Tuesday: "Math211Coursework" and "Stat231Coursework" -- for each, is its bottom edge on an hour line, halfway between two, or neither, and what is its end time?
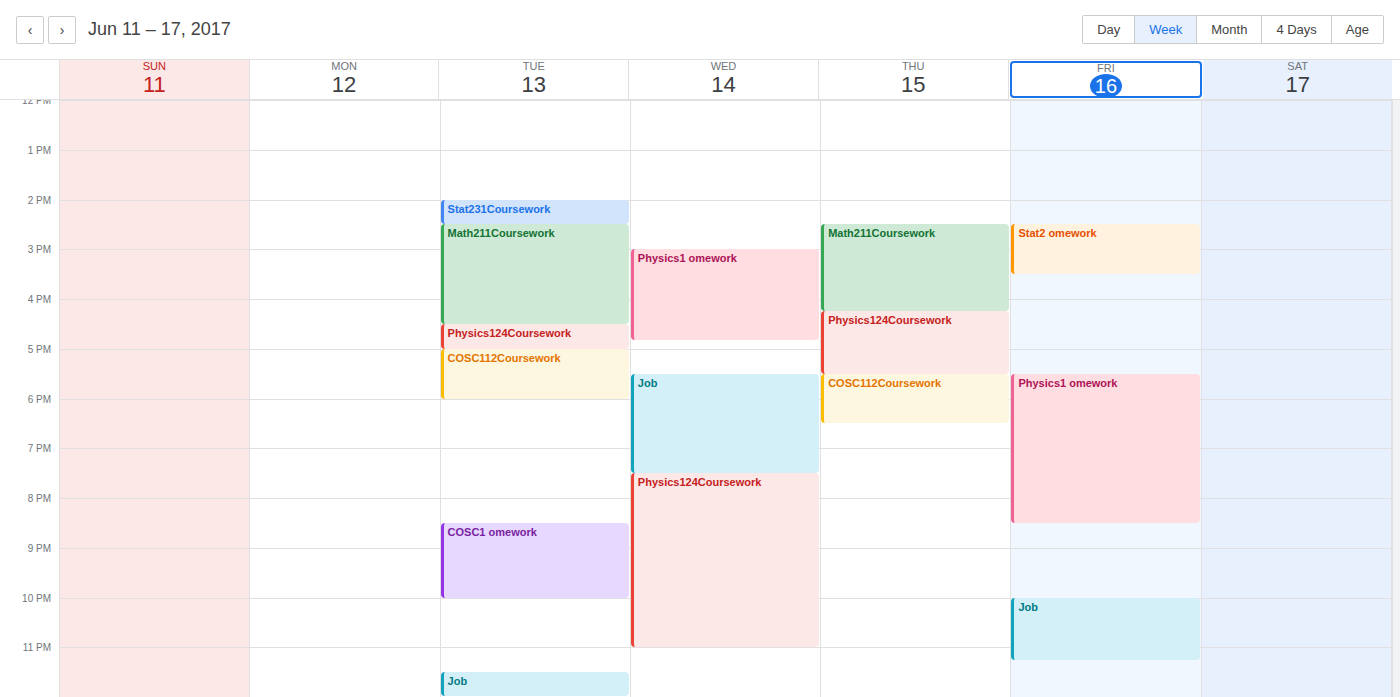
"Math211Coursework": 4:30 PM, halfway between the 4 PM and 5 PM lines. "Stat231Coursework": 2:30 PM, halfway between the 2 PM and 3 PM lines.